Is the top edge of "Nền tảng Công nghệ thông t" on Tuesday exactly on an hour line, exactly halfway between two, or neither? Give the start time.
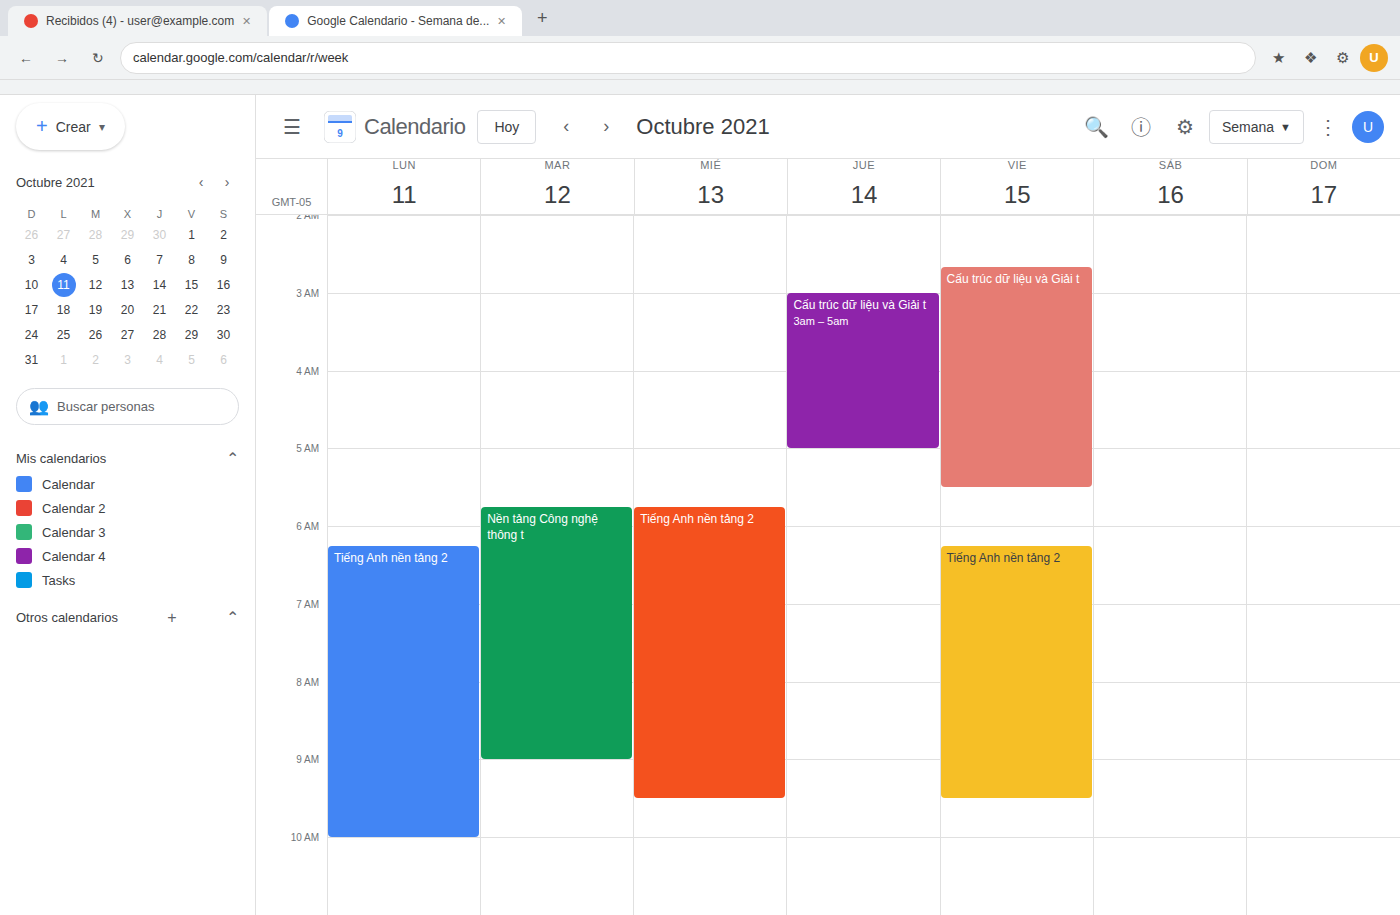
5:45 AM -- neither: three quarters of the way from the 5 AM line to the 6 AM line.